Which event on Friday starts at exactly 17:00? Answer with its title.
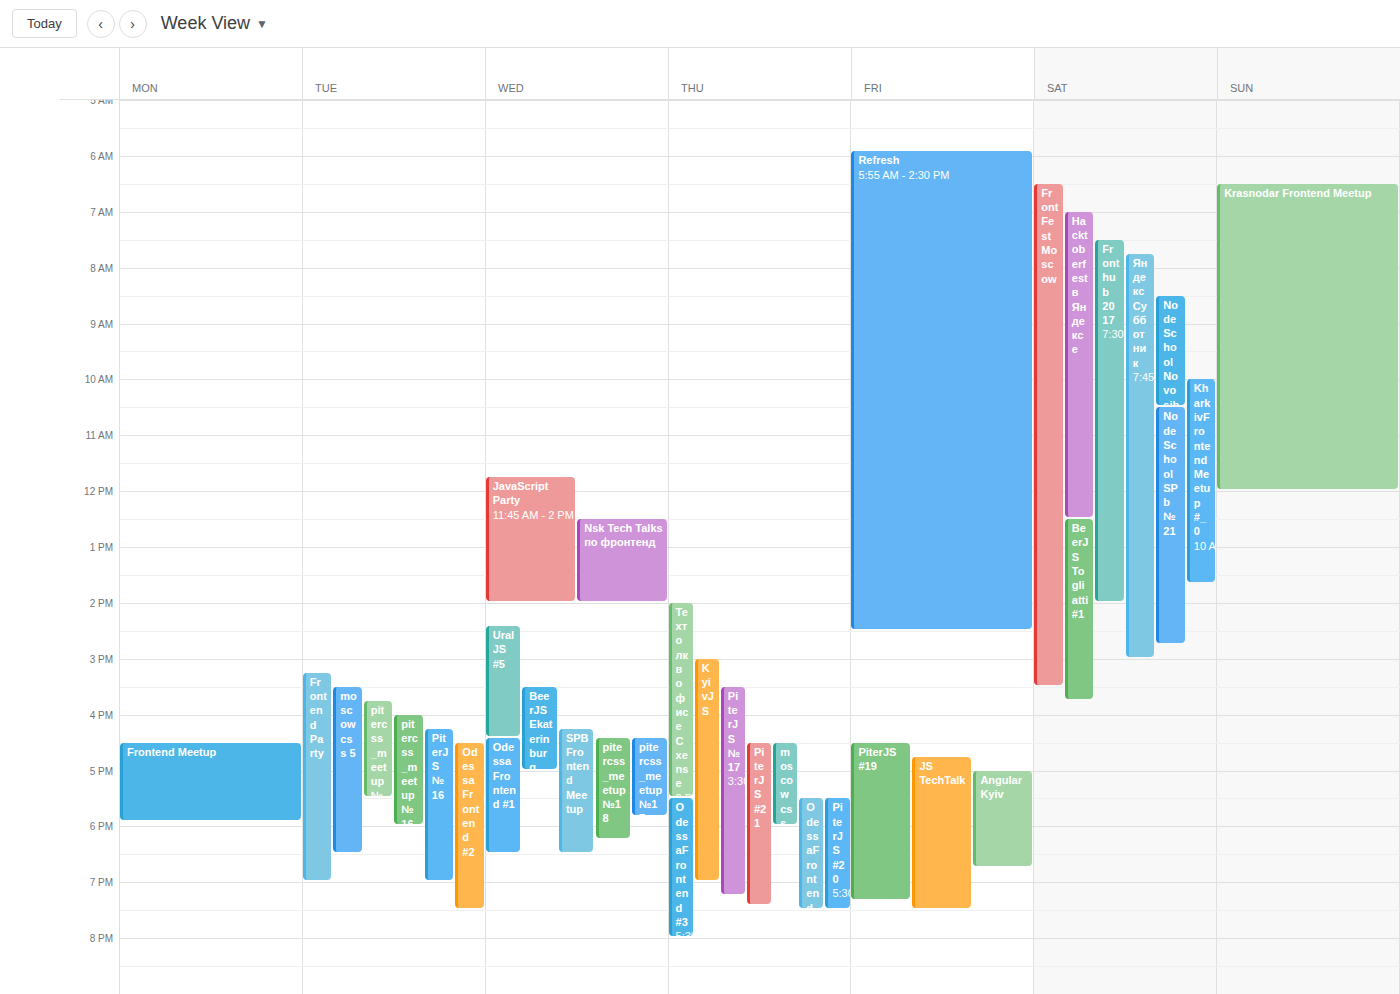
"AngularKyiv"